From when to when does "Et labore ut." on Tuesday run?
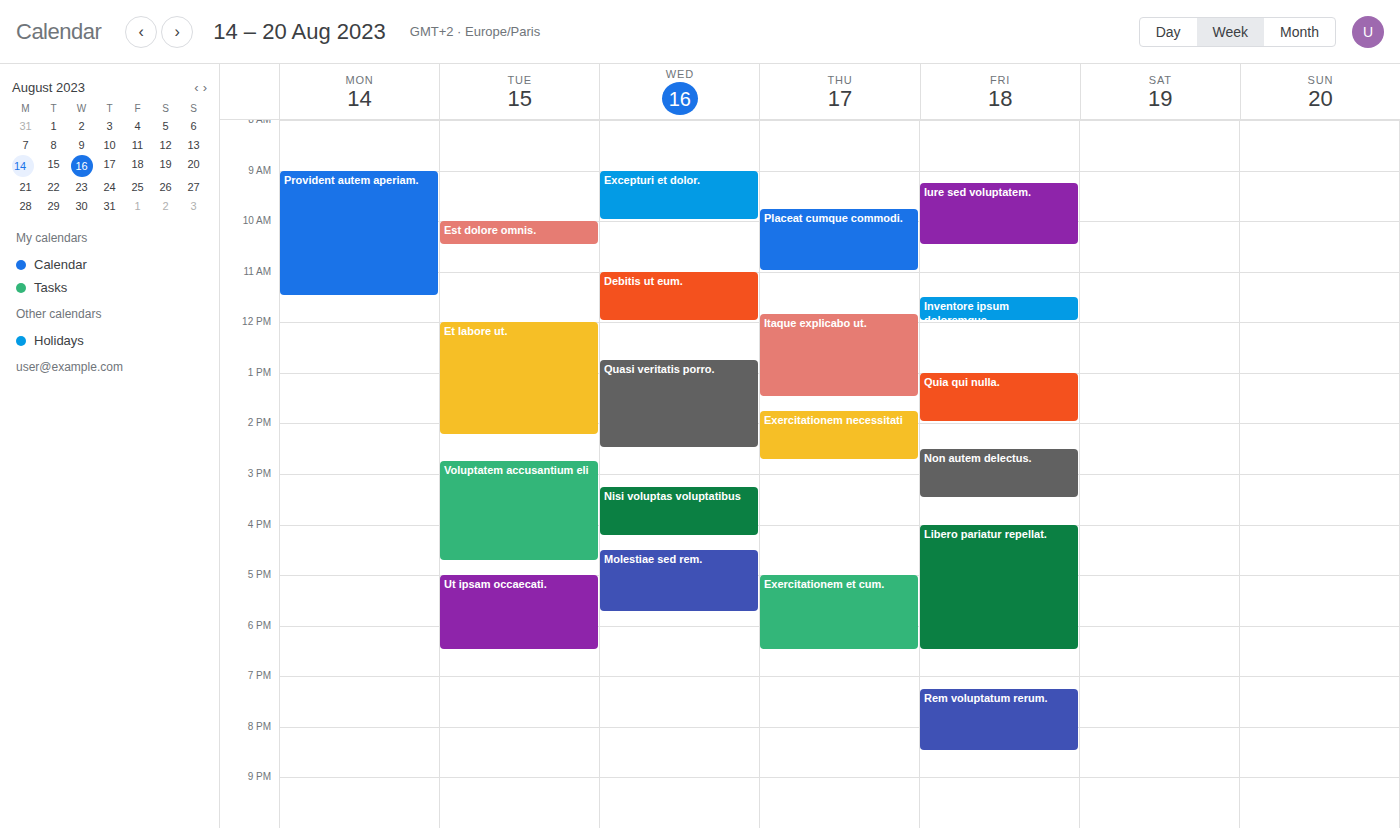
12:00 to 14:15